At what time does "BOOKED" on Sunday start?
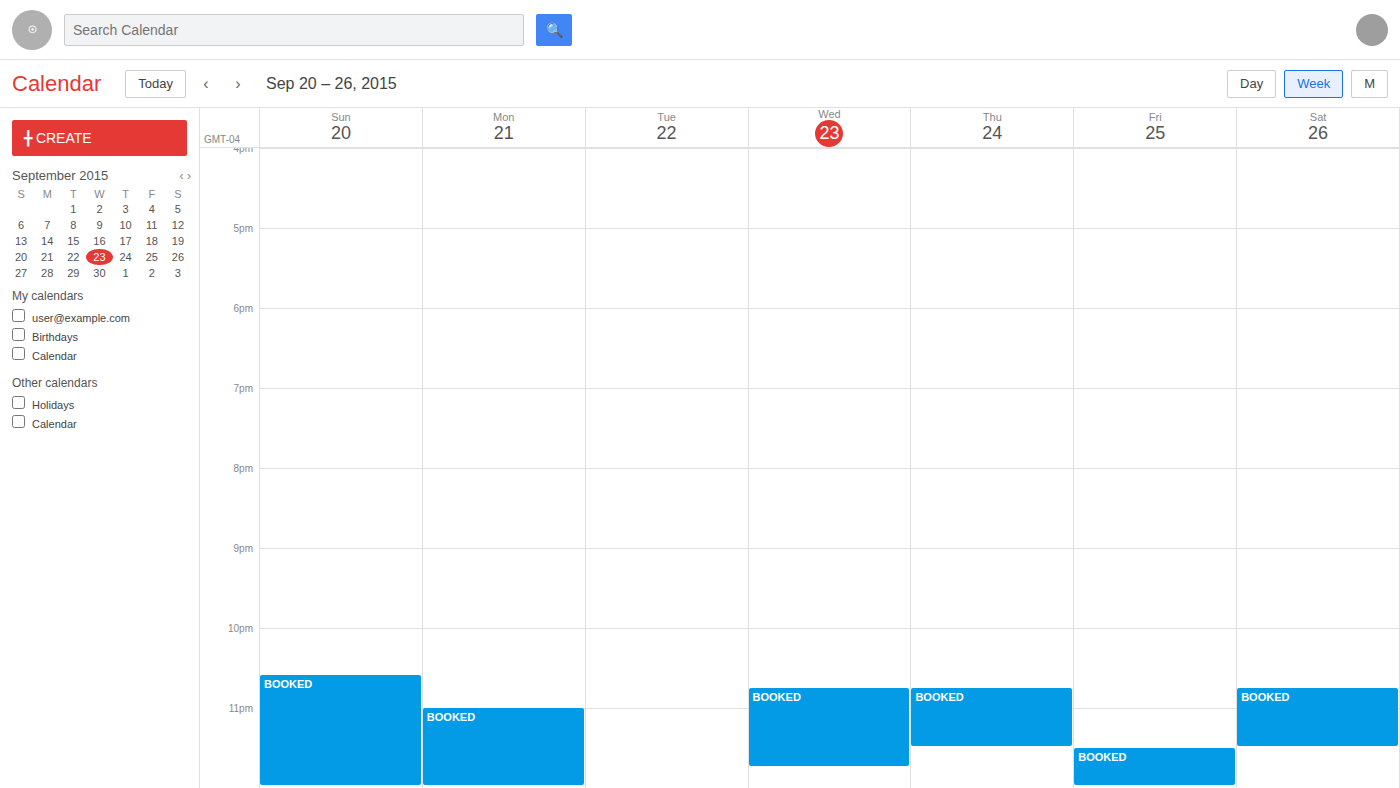
10:35 PM